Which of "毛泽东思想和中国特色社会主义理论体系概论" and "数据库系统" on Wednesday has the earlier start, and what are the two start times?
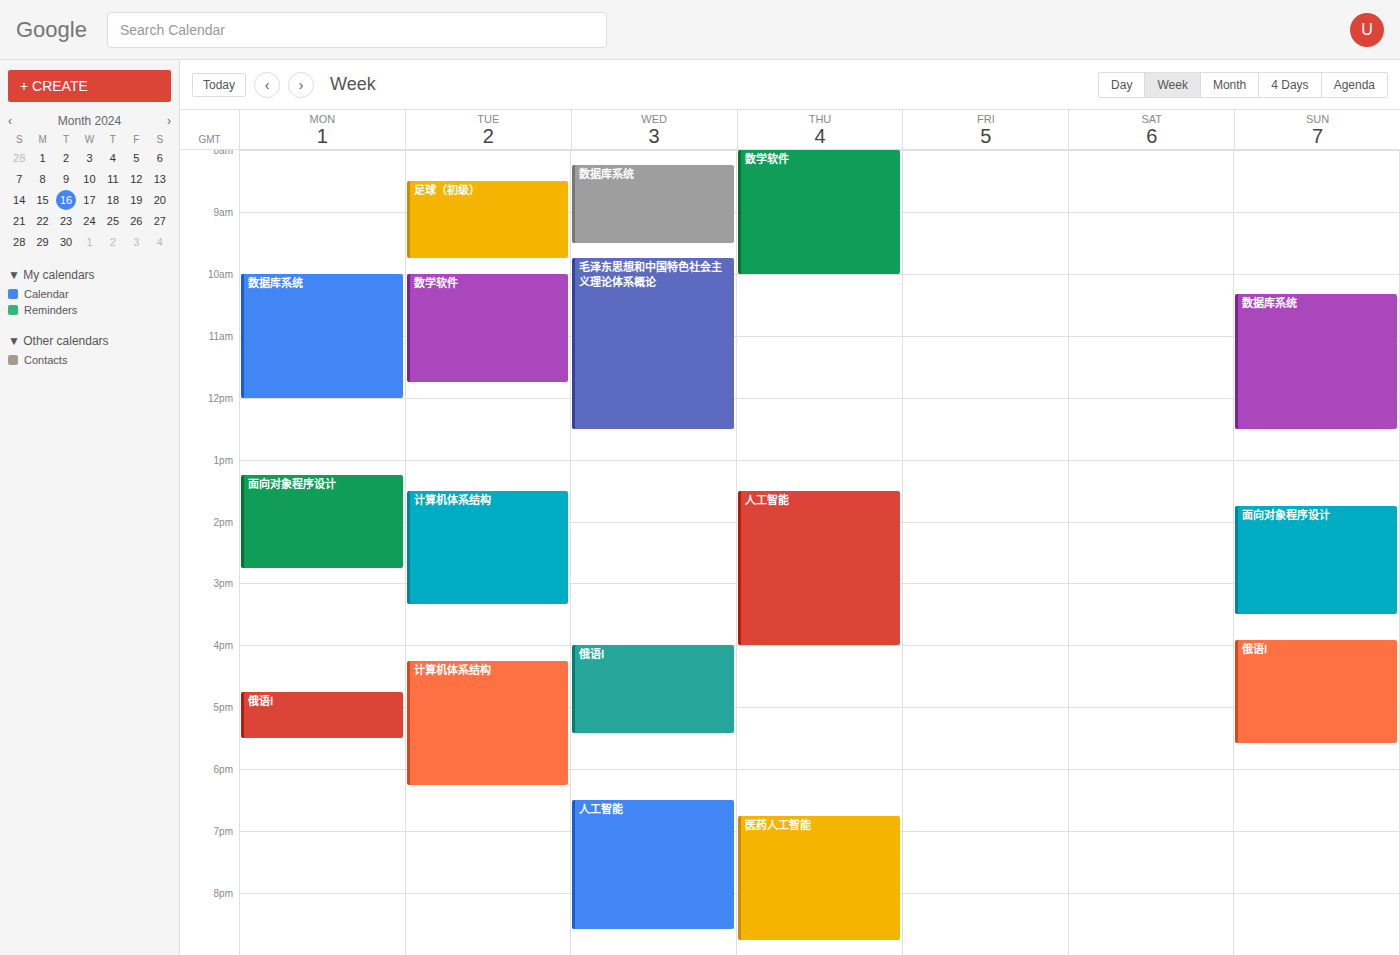
"数据库系统" 8:15 AM; "毛泽东思想和中国特色社会主义理论体系概论" 9:45 AM.